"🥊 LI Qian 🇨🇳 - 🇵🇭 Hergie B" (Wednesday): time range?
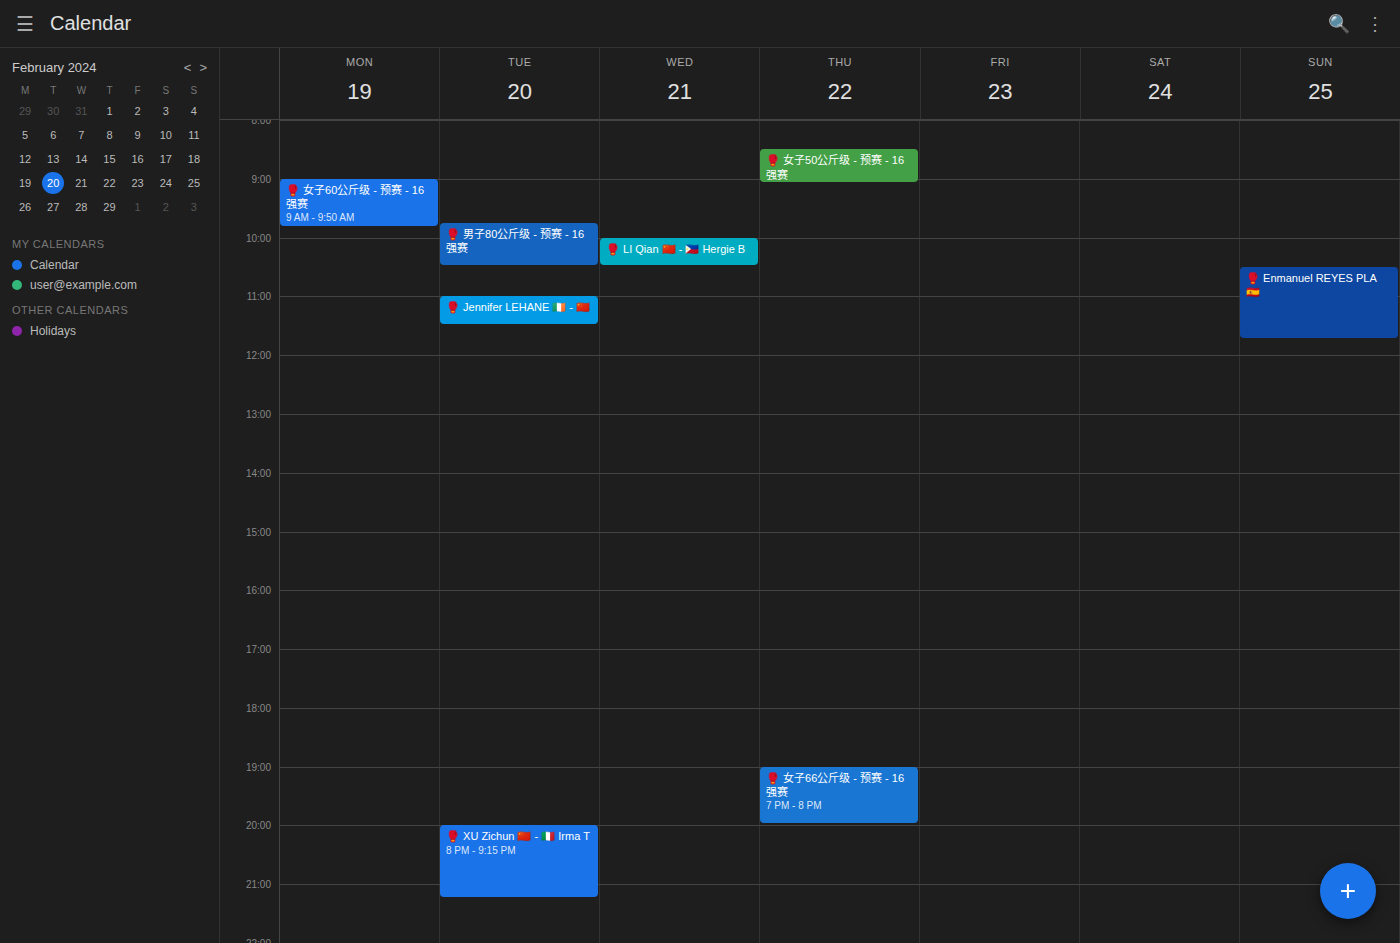
10:00 AM to 10:30 AM